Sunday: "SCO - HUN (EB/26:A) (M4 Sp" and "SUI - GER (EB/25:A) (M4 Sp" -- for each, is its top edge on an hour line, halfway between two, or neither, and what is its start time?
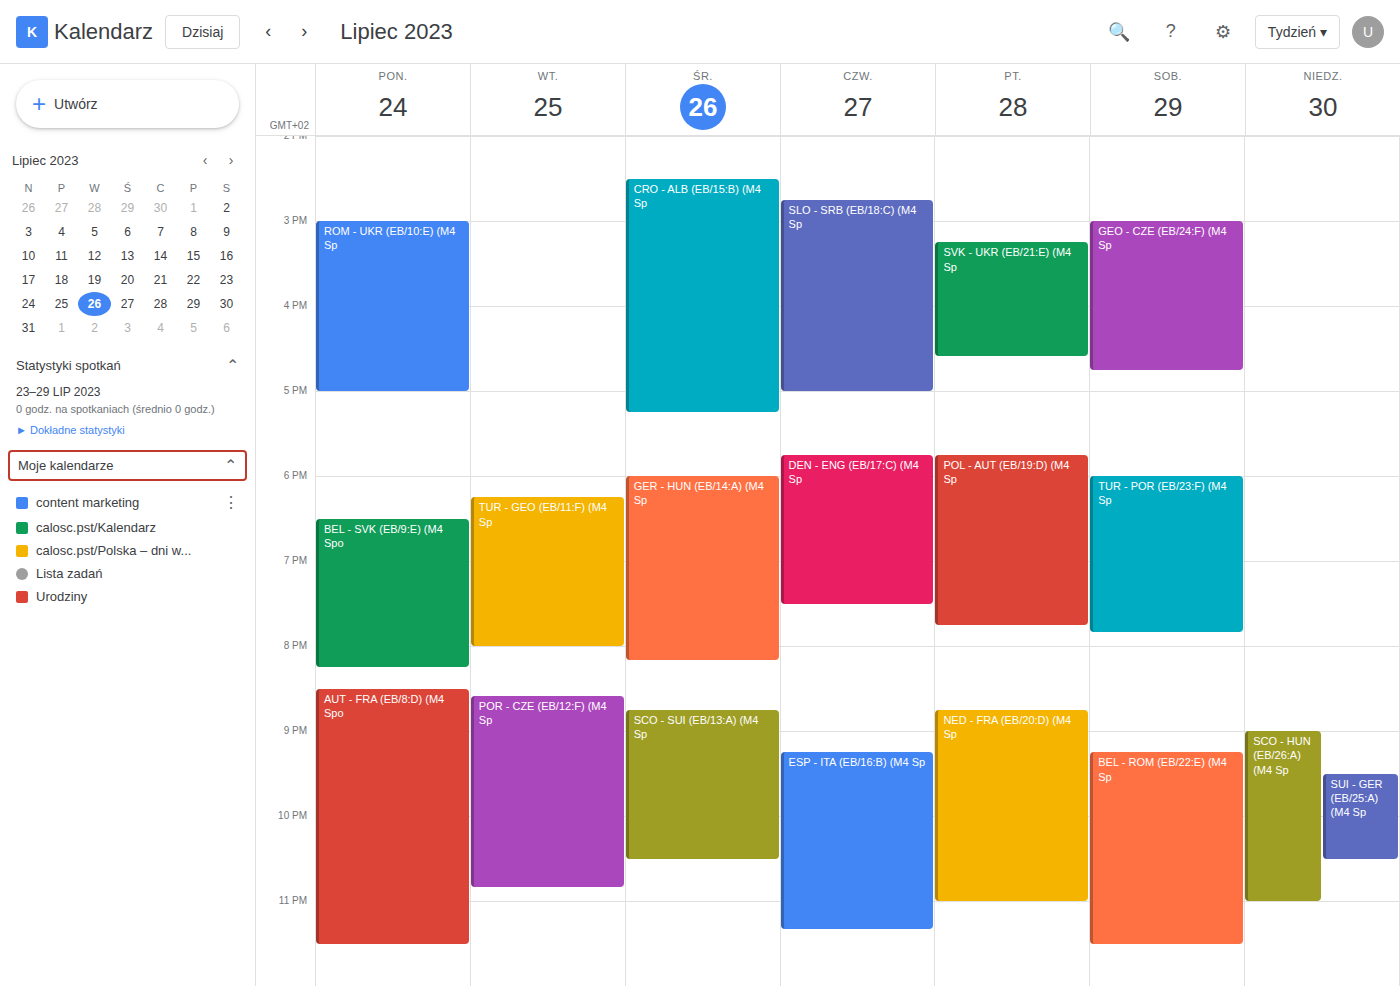
"SCO - HUN (EB/26:A) (M4 Sp": 9:00 PM, exactly on the 9 PM line. "SUI - GER (EB/25:A) (M4 Sp": 9:30 PM, halfway between the 9 PM and 10 PM lines.